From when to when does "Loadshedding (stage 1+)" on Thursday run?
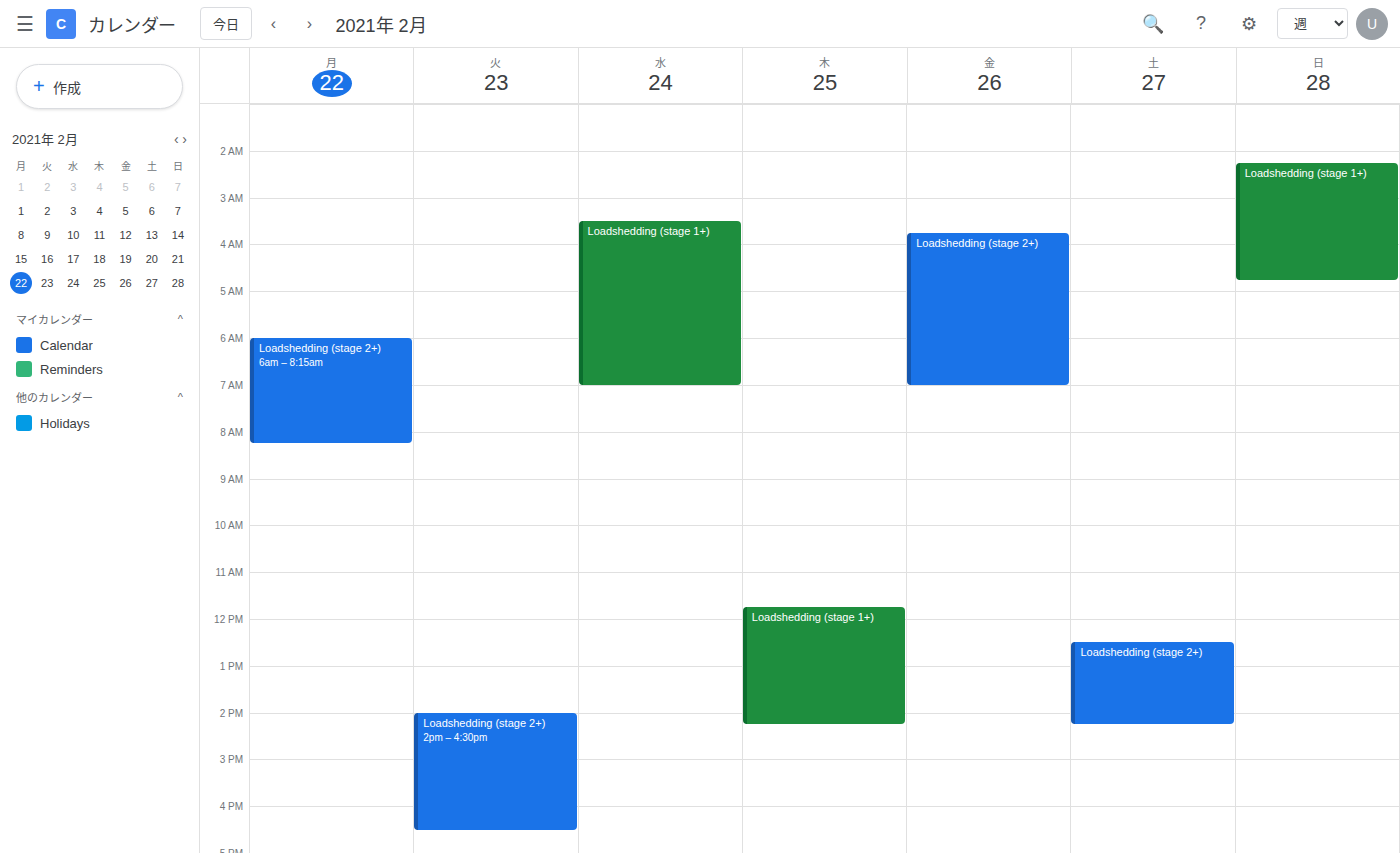
11:45 to 14:15